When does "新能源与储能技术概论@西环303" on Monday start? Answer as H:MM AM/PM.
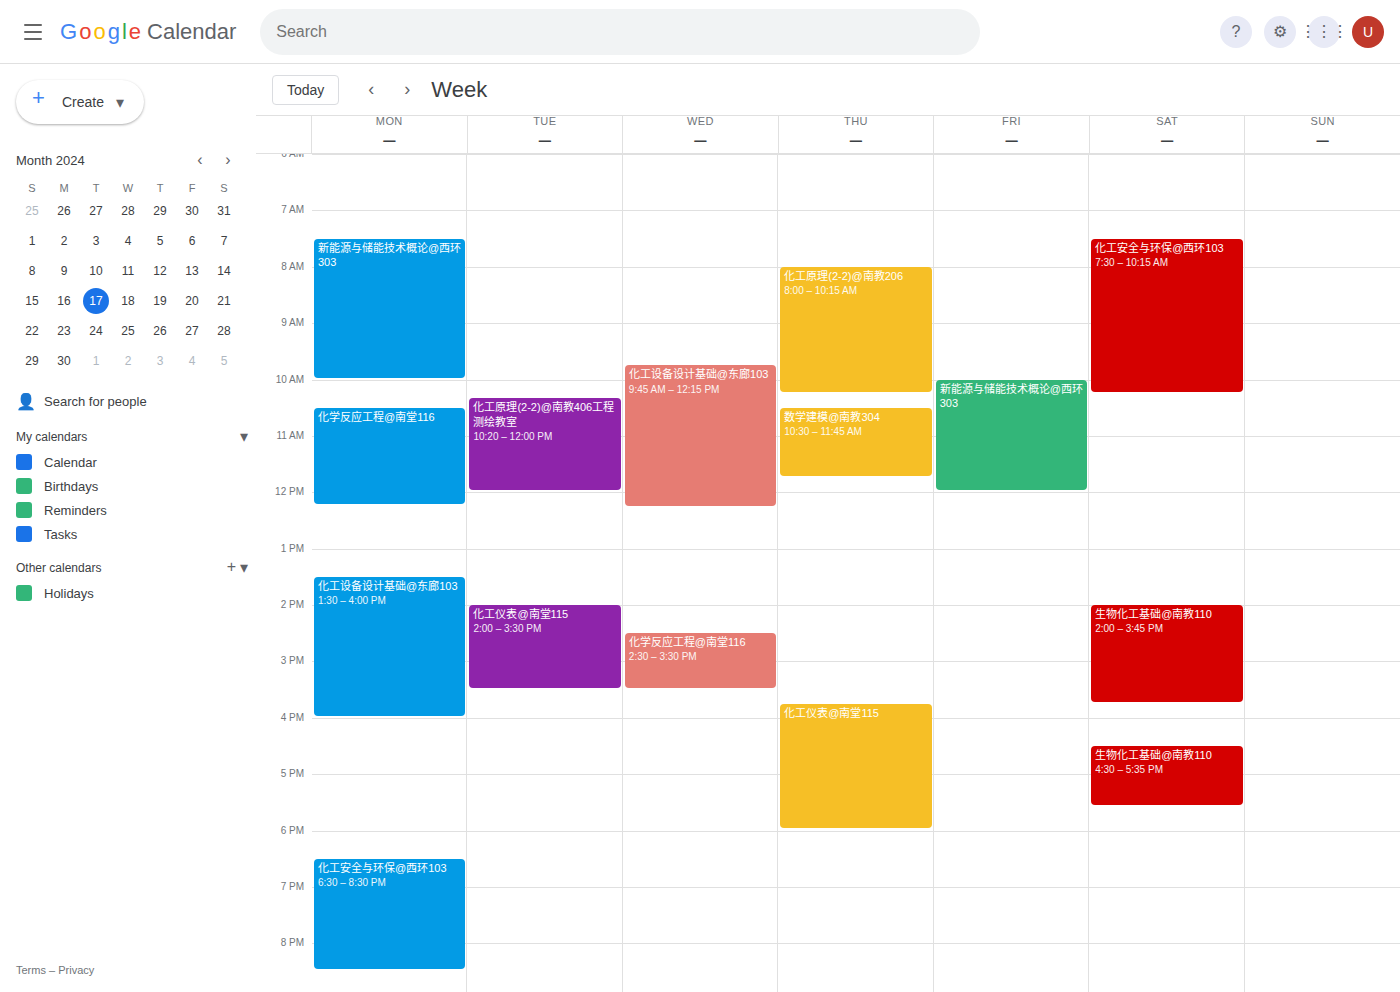
7:30 AM